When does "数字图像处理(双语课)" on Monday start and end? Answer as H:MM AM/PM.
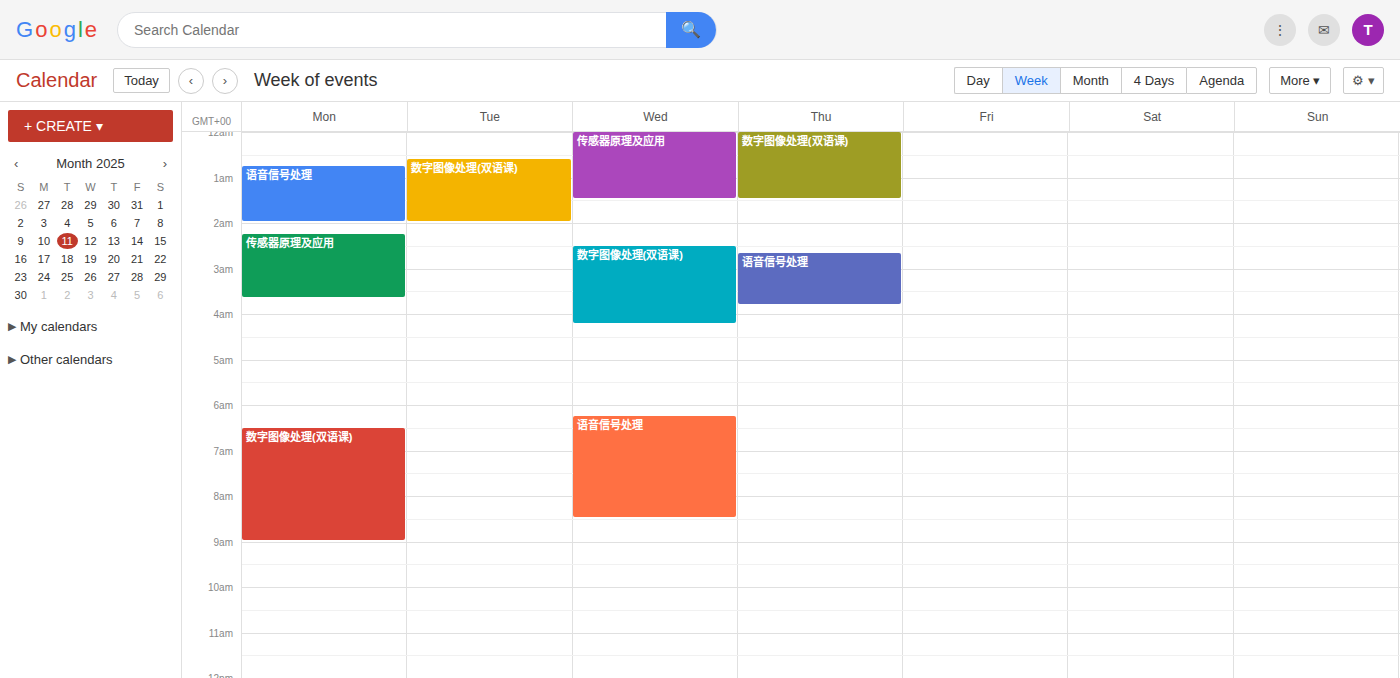
6:30 AM to 9:00 AM